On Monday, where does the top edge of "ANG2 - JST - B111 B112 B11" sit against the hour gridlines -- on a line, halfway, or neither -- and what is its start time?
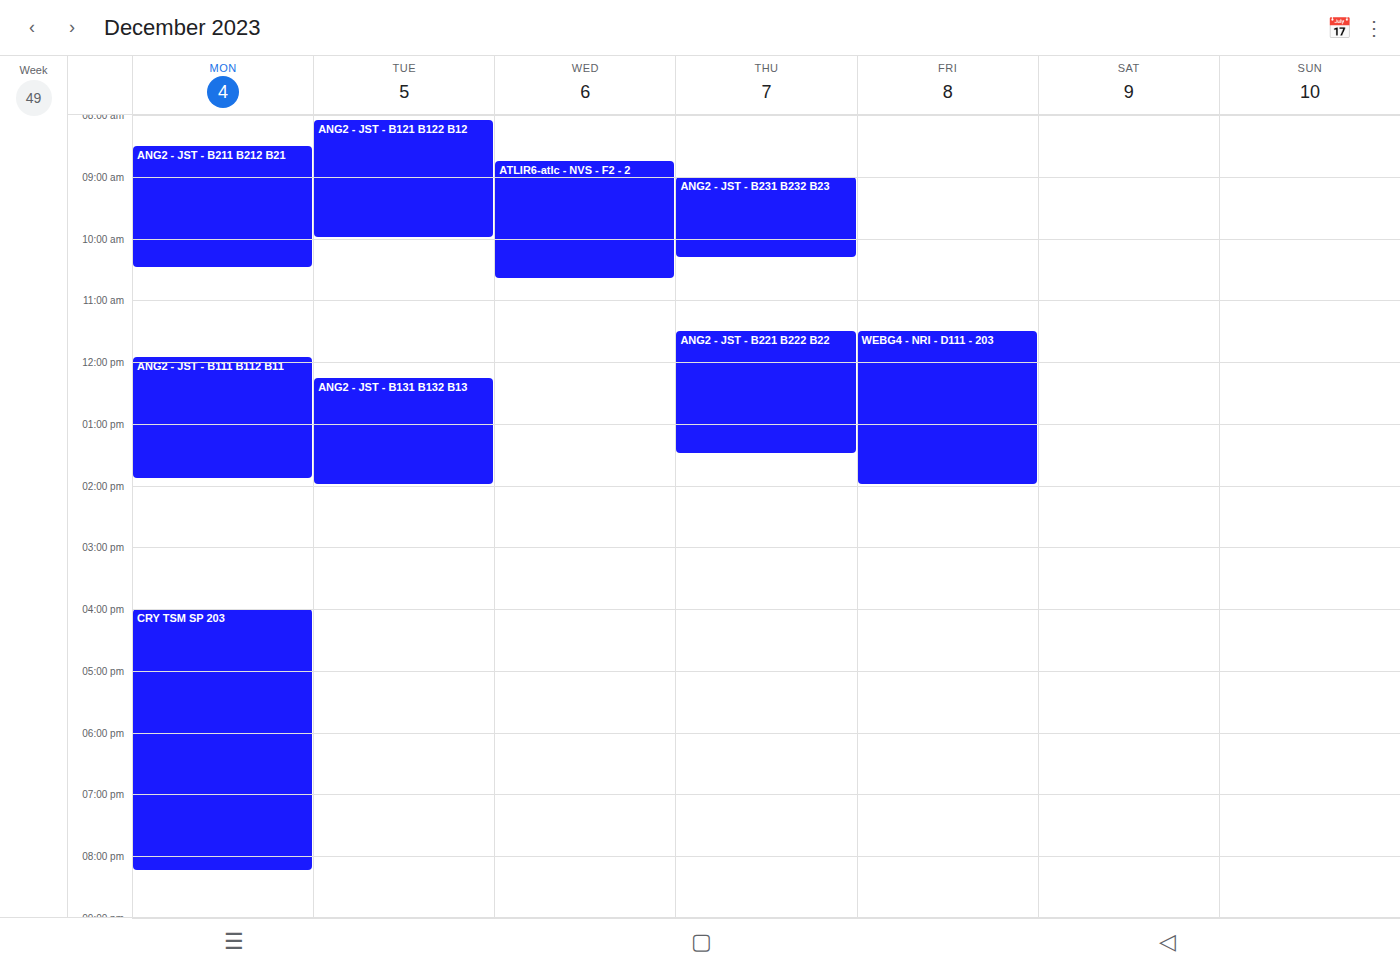
11:55 AM -- neither: 55 minutes below the 11 AM line and 5 minutes above the 12 PM line.